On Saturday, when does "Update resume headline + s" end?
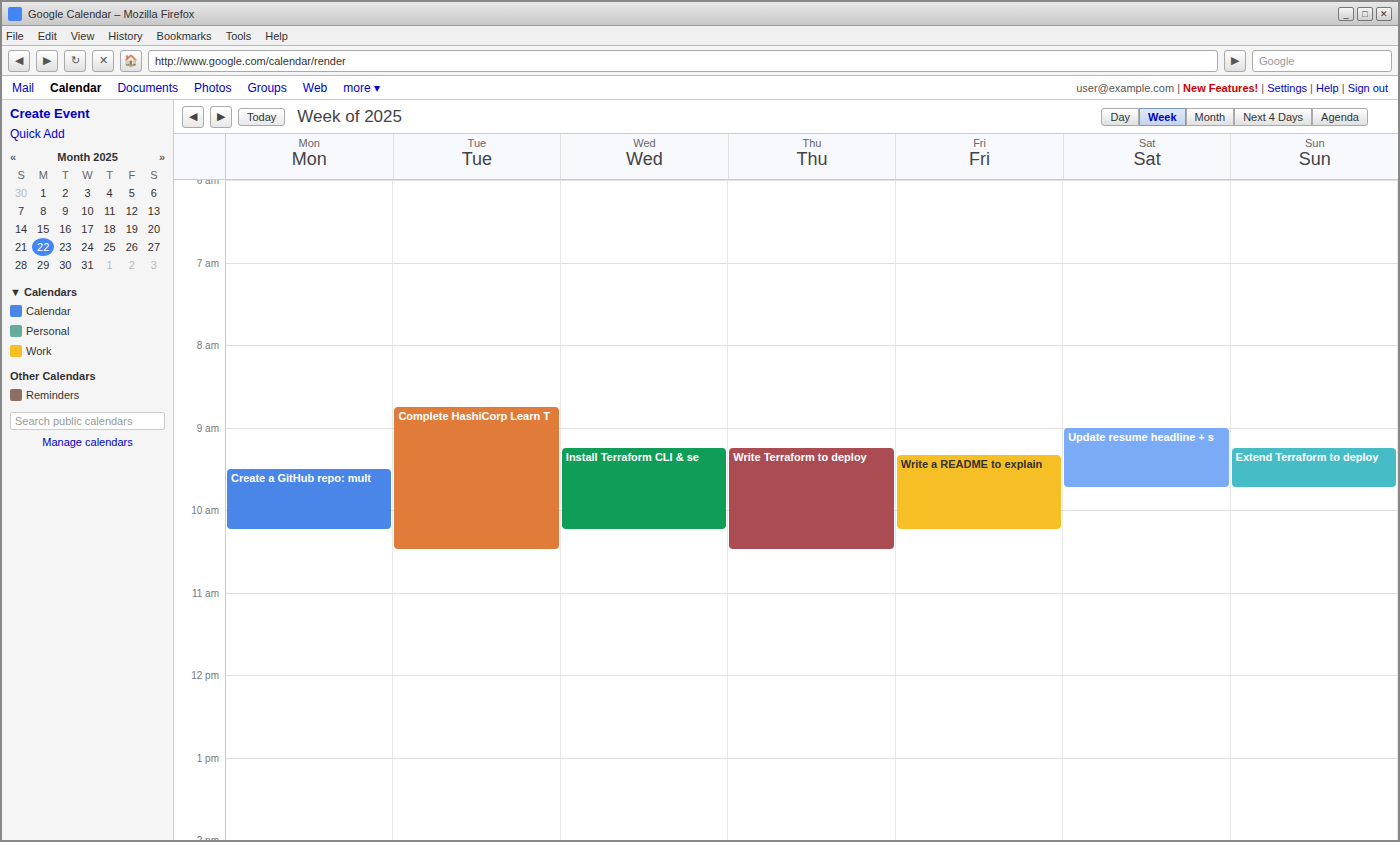
9:45 AM